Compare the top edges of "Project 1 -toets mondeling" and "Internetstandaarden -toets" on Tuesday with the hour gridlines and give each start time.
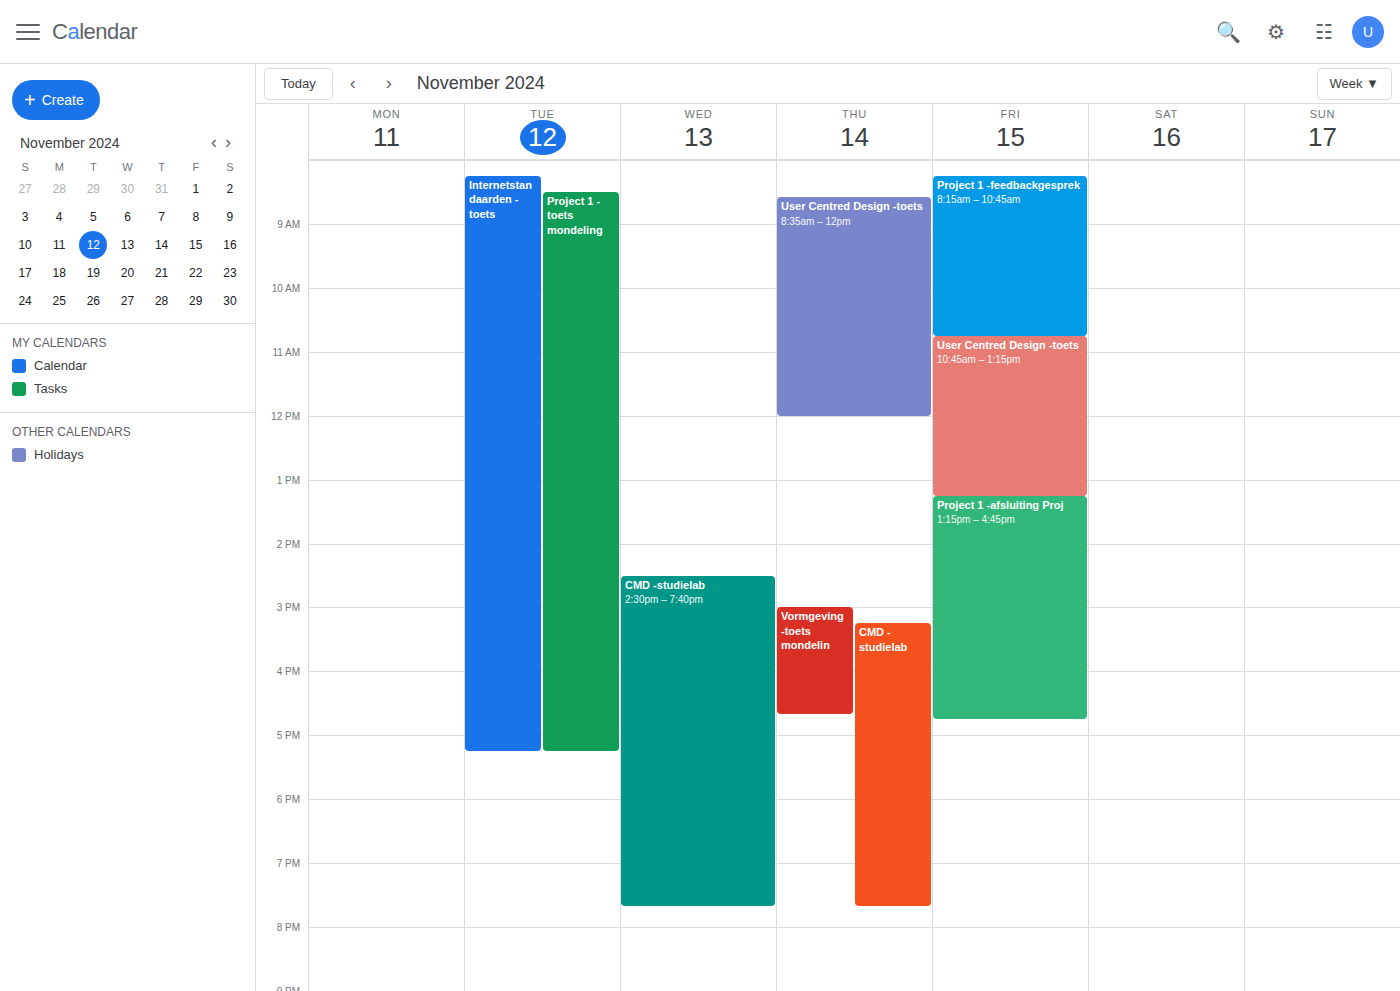
"Project 1 -toets mondeling": 08:30, halfway between the 08:00 and 09:00 lines. "Internetstandaarden -toets": 08:15, neither: a quarter of the way from the 08:00 line to the 09:00 line.